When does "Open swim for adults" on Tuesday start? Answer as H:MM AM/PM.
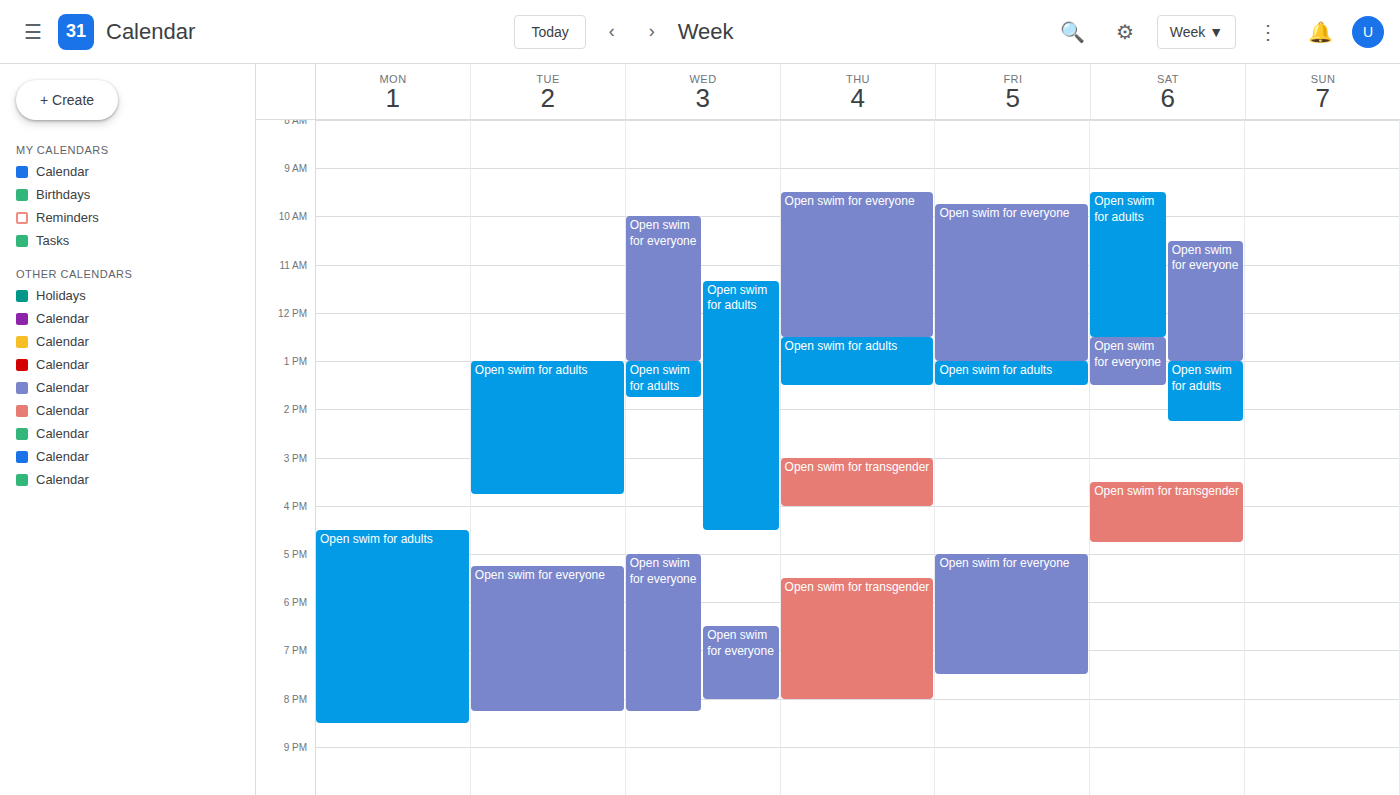
1:00 PM